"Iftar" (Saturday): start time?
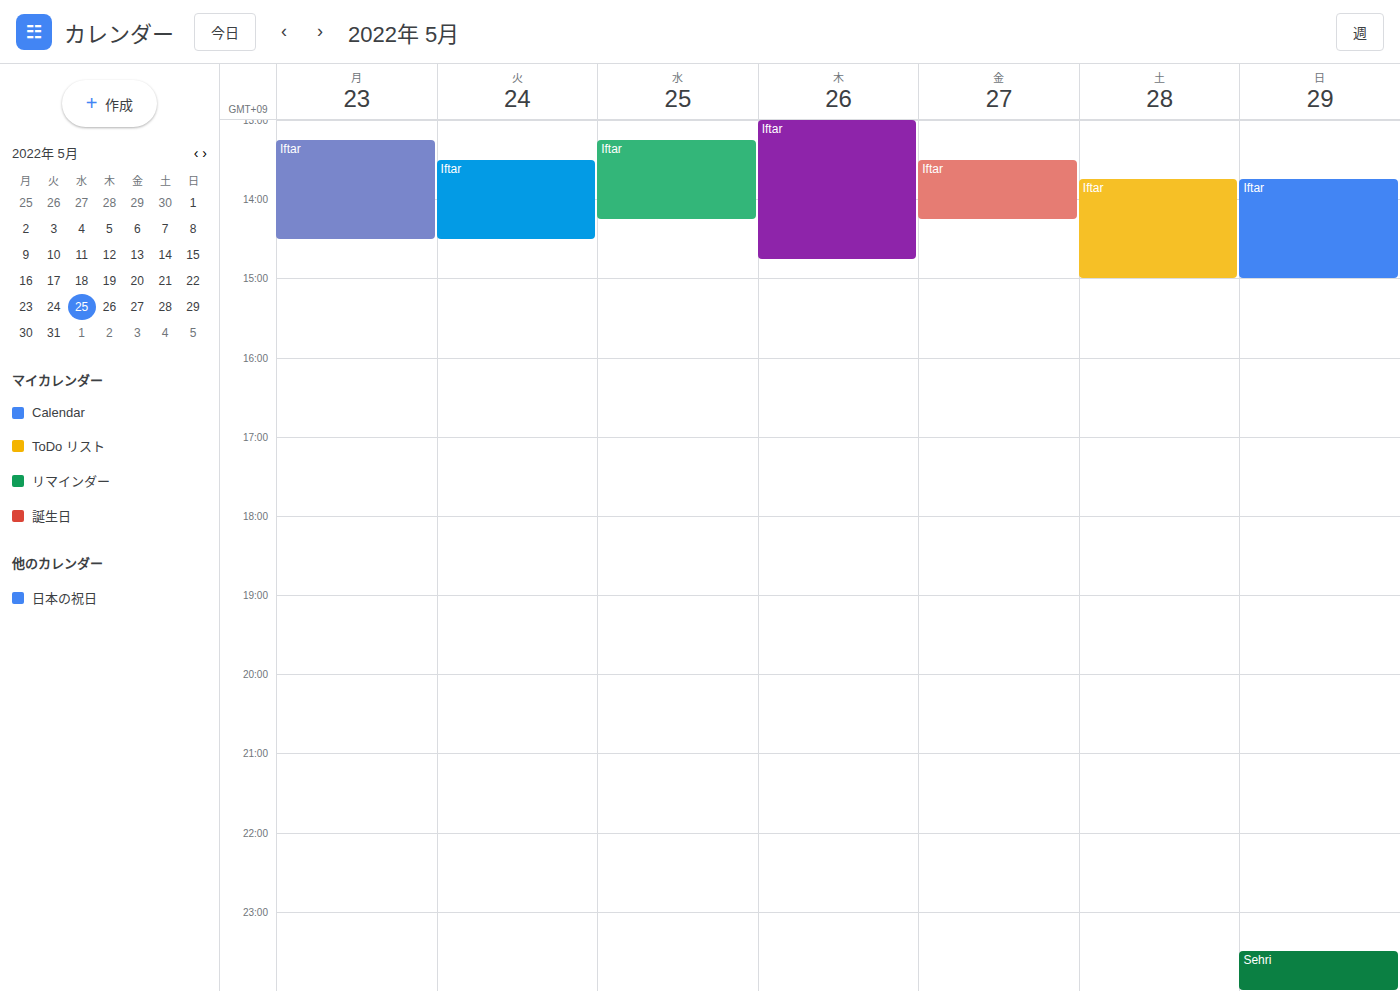
1:45 PM